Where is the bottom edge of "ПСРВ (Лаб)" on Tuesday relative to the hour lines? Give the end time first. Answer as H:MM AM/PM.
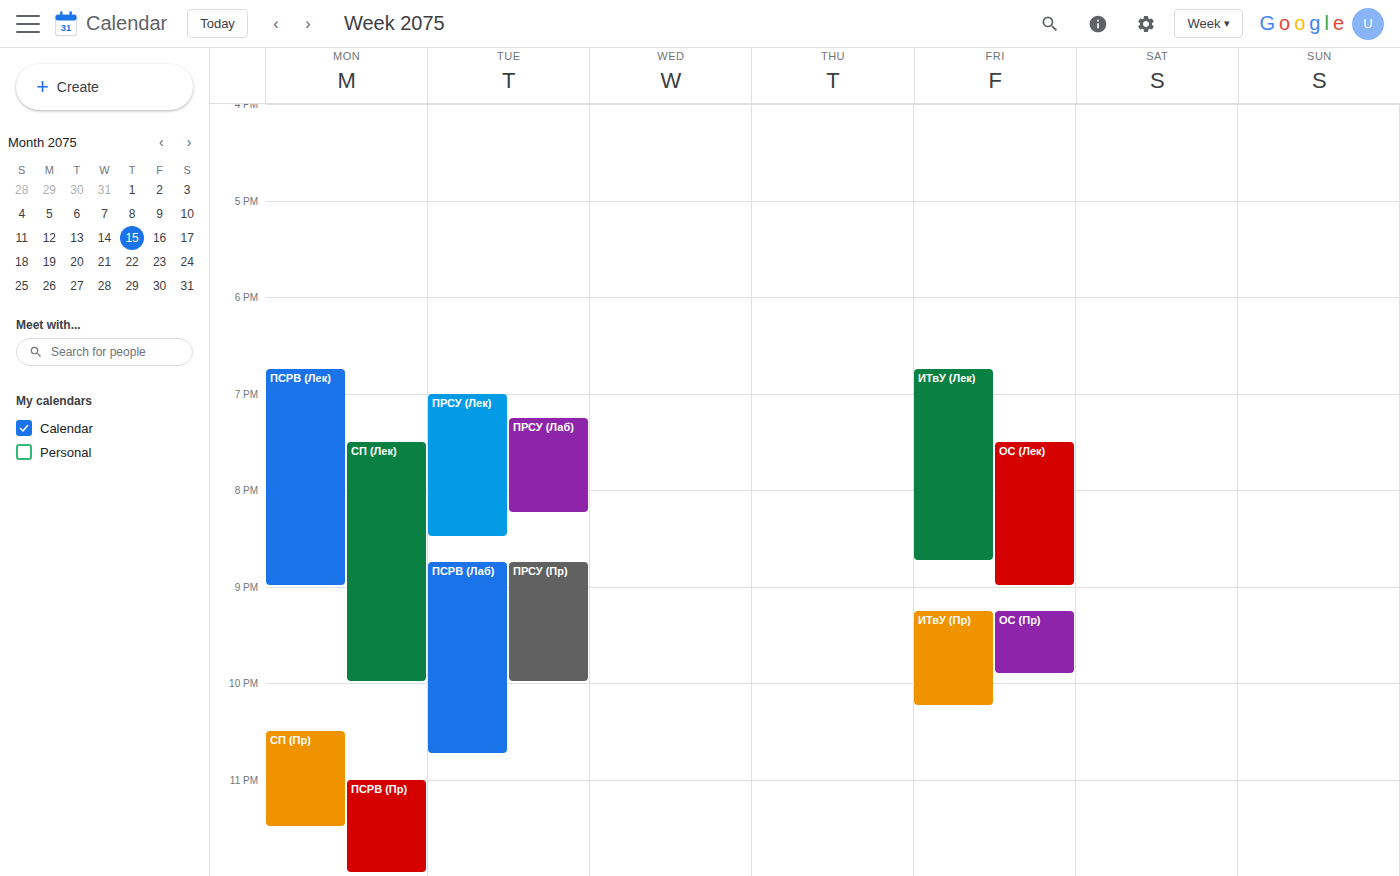
10:45 PM -- neither: three quarters of the way from the 10 PM line to the 11 PM line.